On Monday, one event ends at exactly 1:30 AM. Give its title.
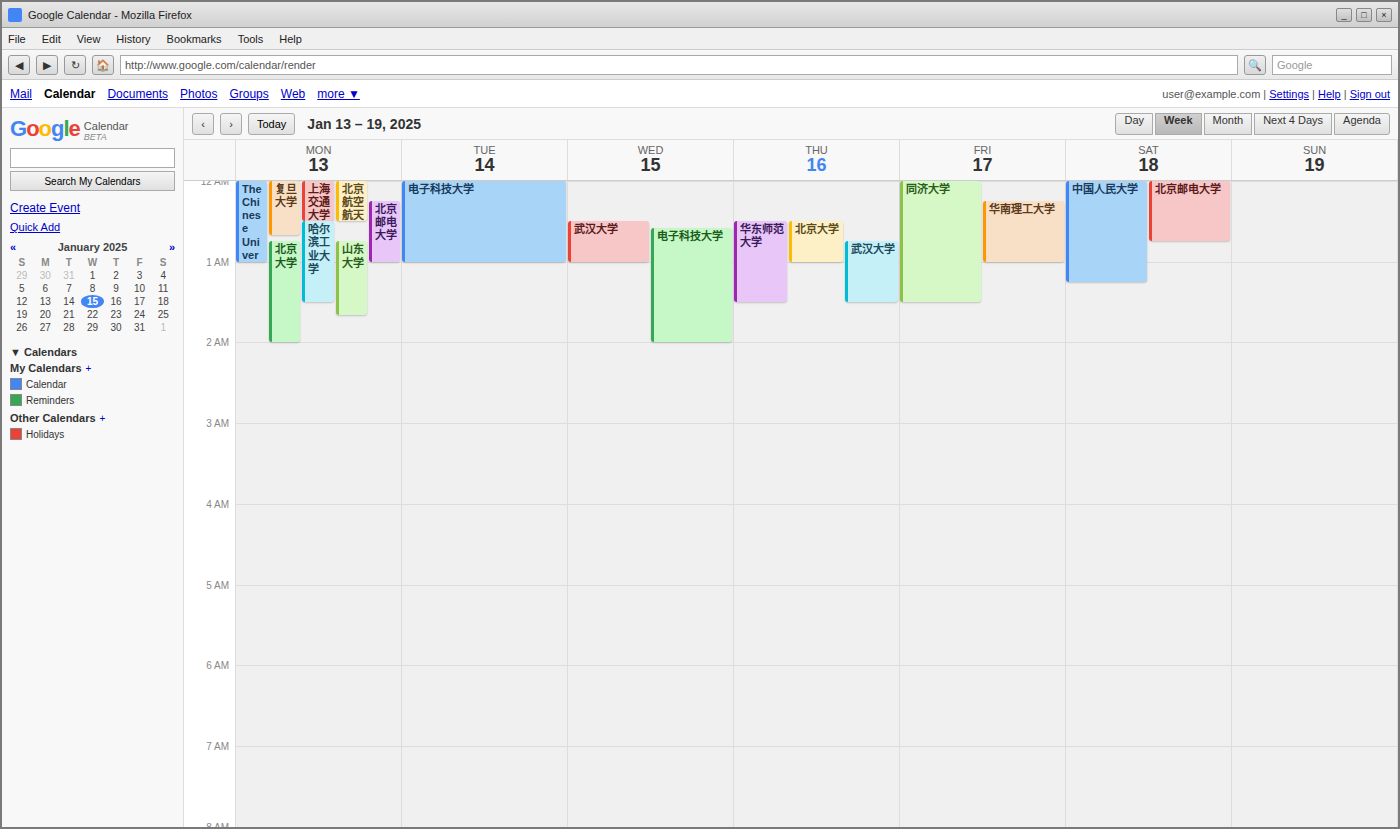
"哈尔滨工业大学"